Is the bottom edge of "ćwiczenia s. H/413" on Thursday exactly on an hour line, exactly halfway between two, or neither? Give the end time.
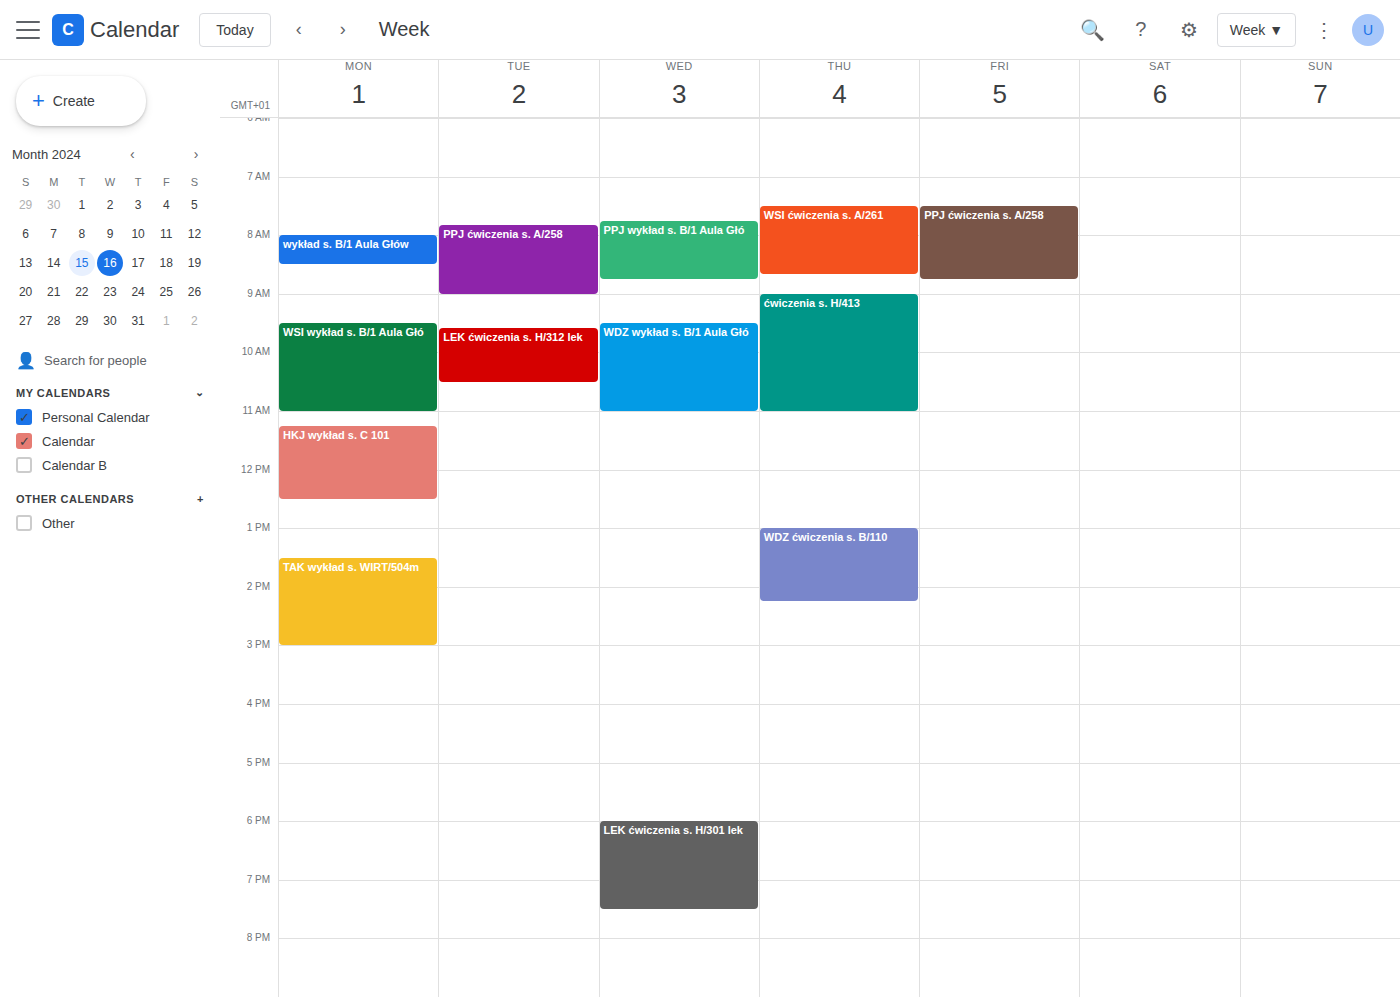
11:00 AM -- exactly on the 11 AM line.